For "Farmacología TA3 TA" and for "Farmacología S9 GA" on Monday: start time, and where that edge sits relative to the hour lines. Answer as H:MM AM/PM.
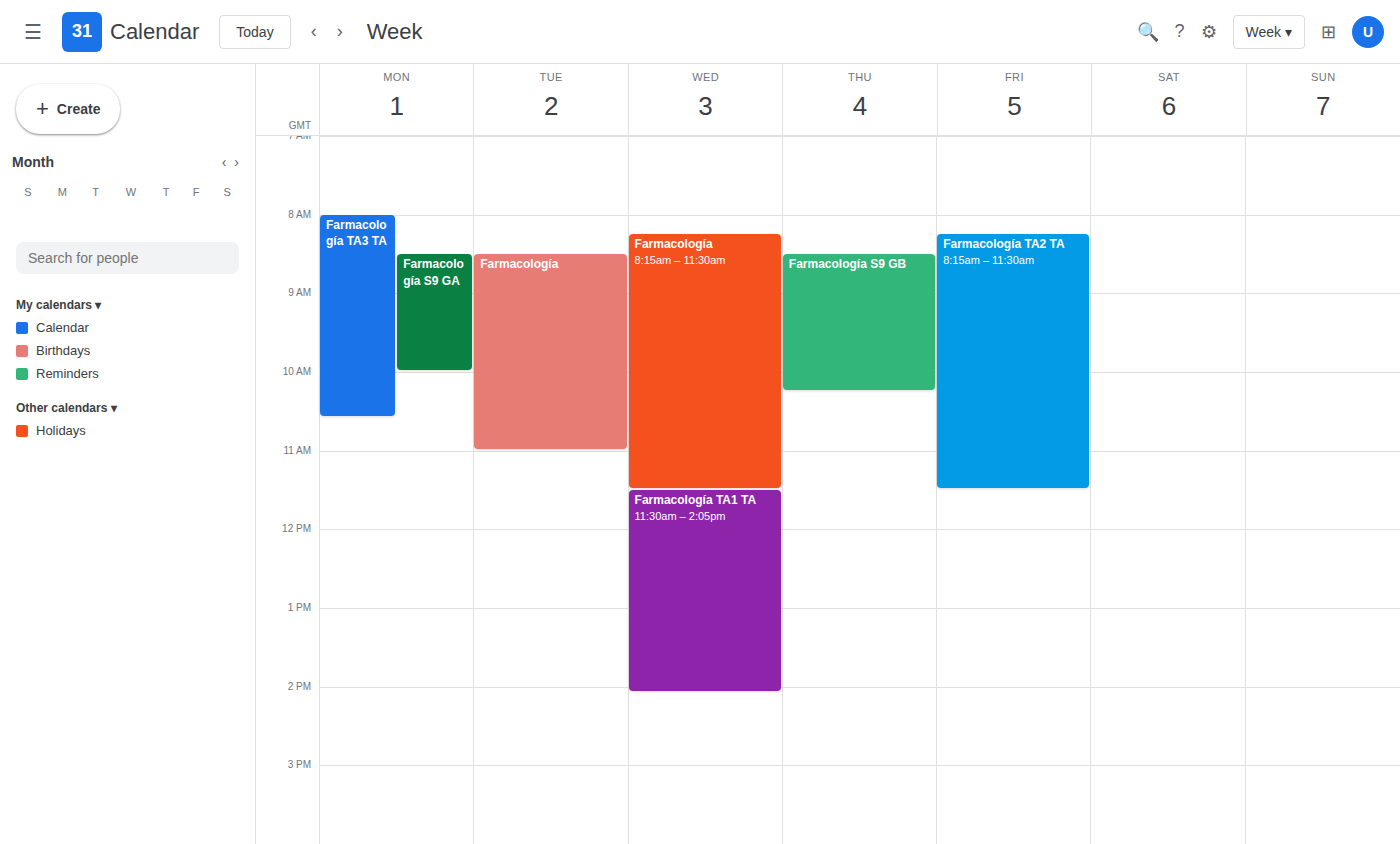
"Farmacología TA3 TA": 8:00 AM, exactly on the 8 AM line. "Farmacología S9 GA": 8:30 AM, halfway between the 8 AM and 9 AM lines.